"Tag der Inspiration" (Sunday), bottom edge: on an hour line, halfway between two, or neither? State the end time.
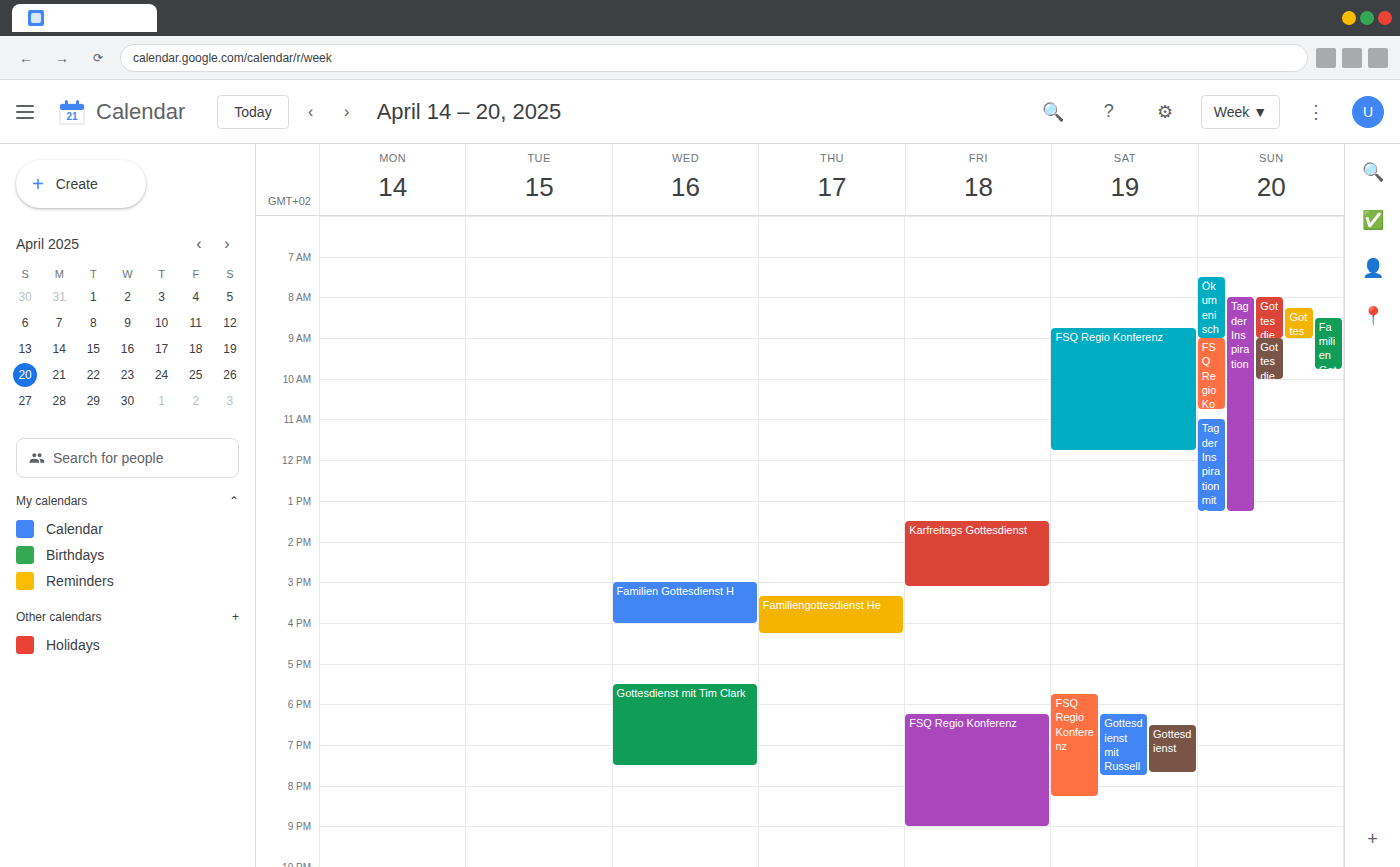
13:15 -- neither: a quarter of the way from the 13:00 line to the 14:00 line.